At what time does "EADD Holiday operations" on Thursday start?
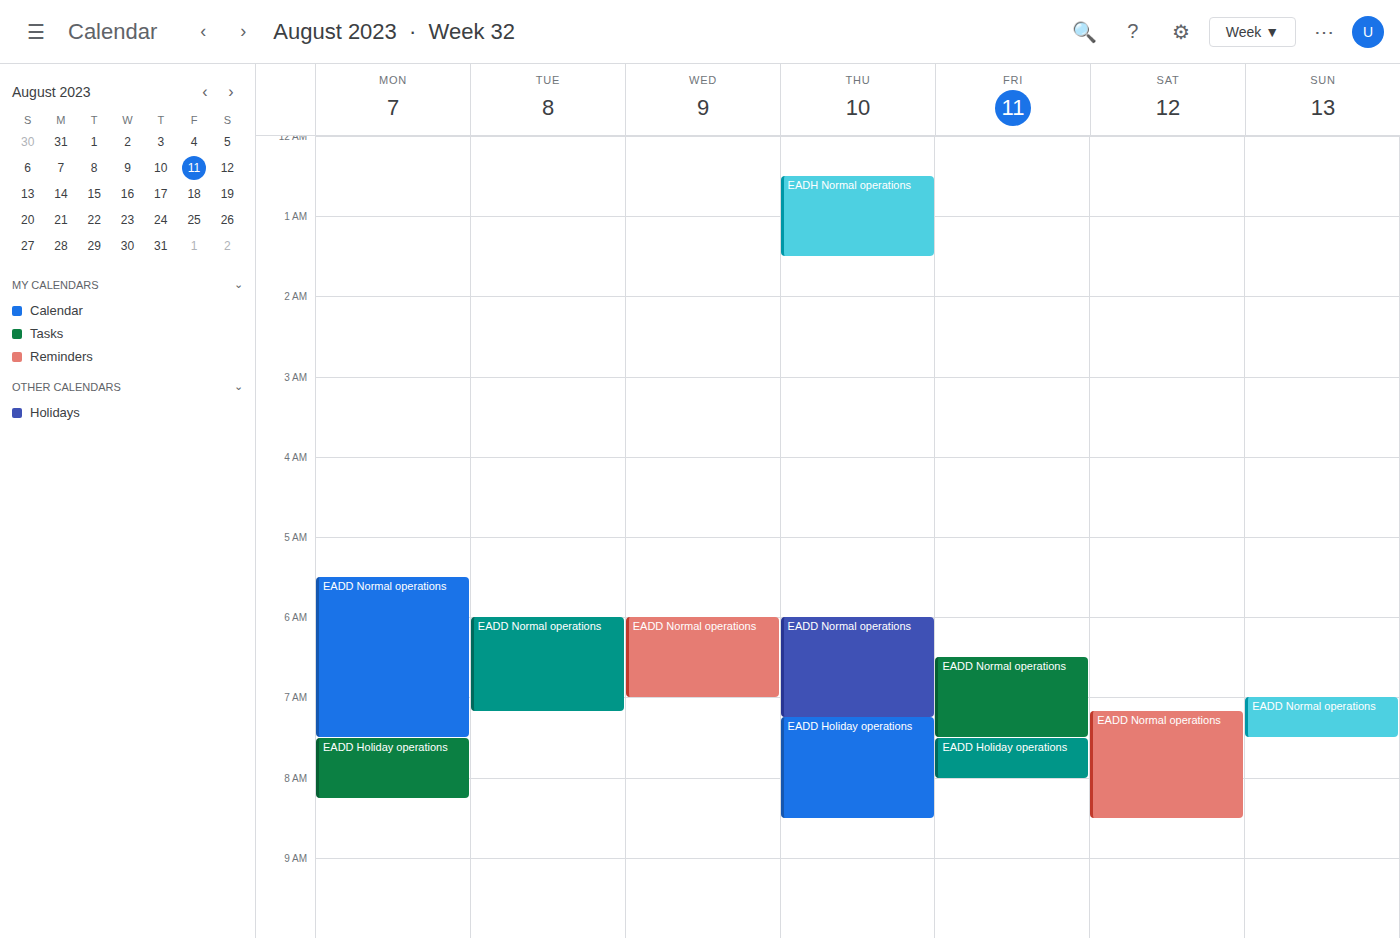
07:15